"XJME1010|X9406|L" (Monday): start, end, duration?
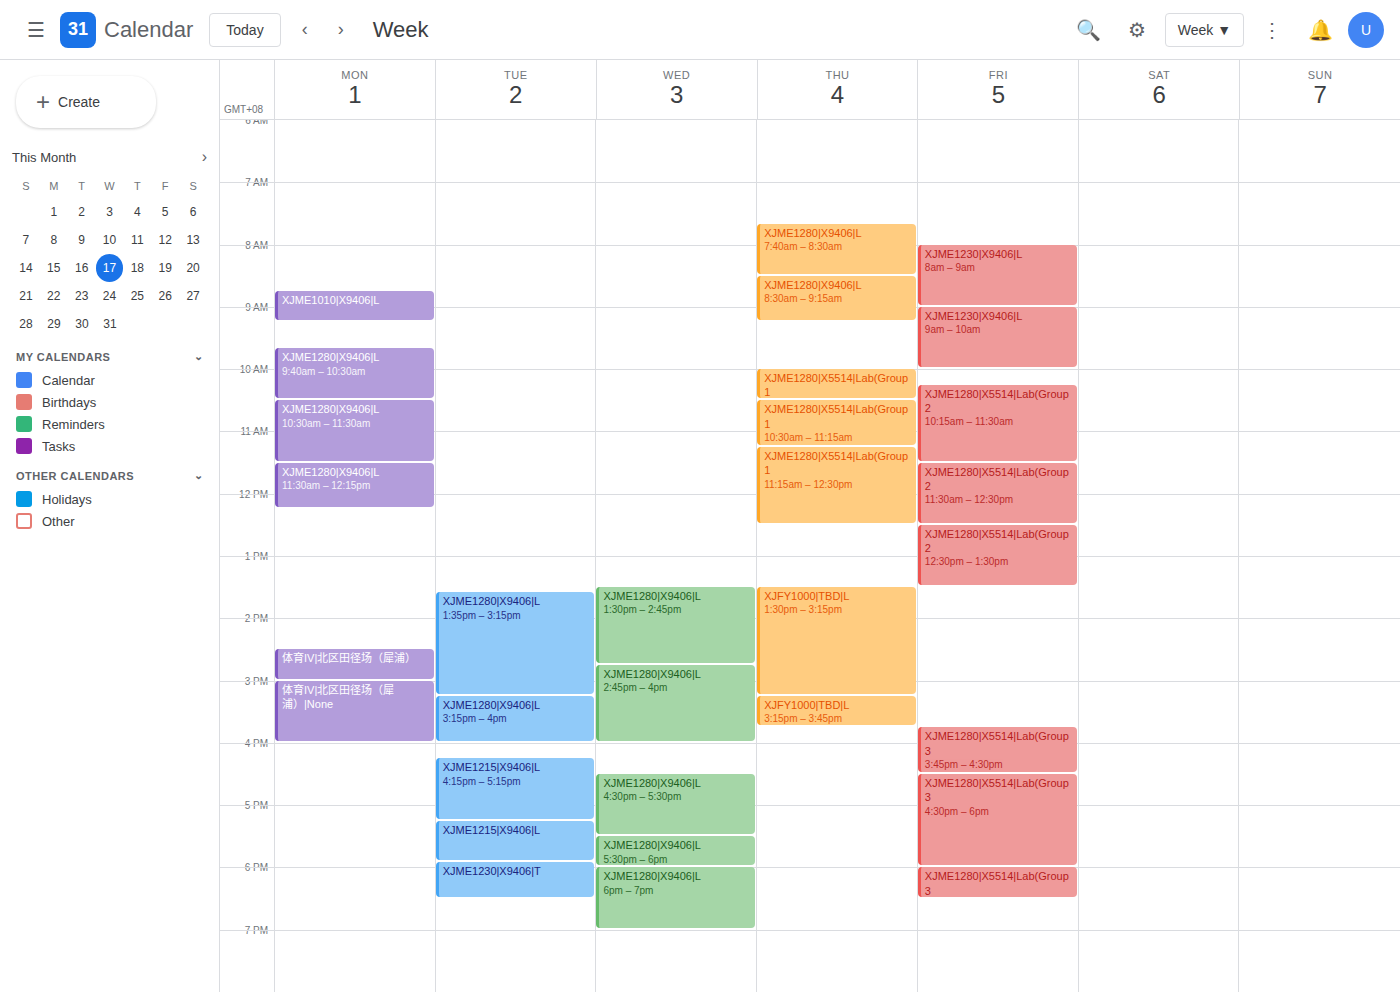
8:45 AM to 9:15 AM, 30 minutes